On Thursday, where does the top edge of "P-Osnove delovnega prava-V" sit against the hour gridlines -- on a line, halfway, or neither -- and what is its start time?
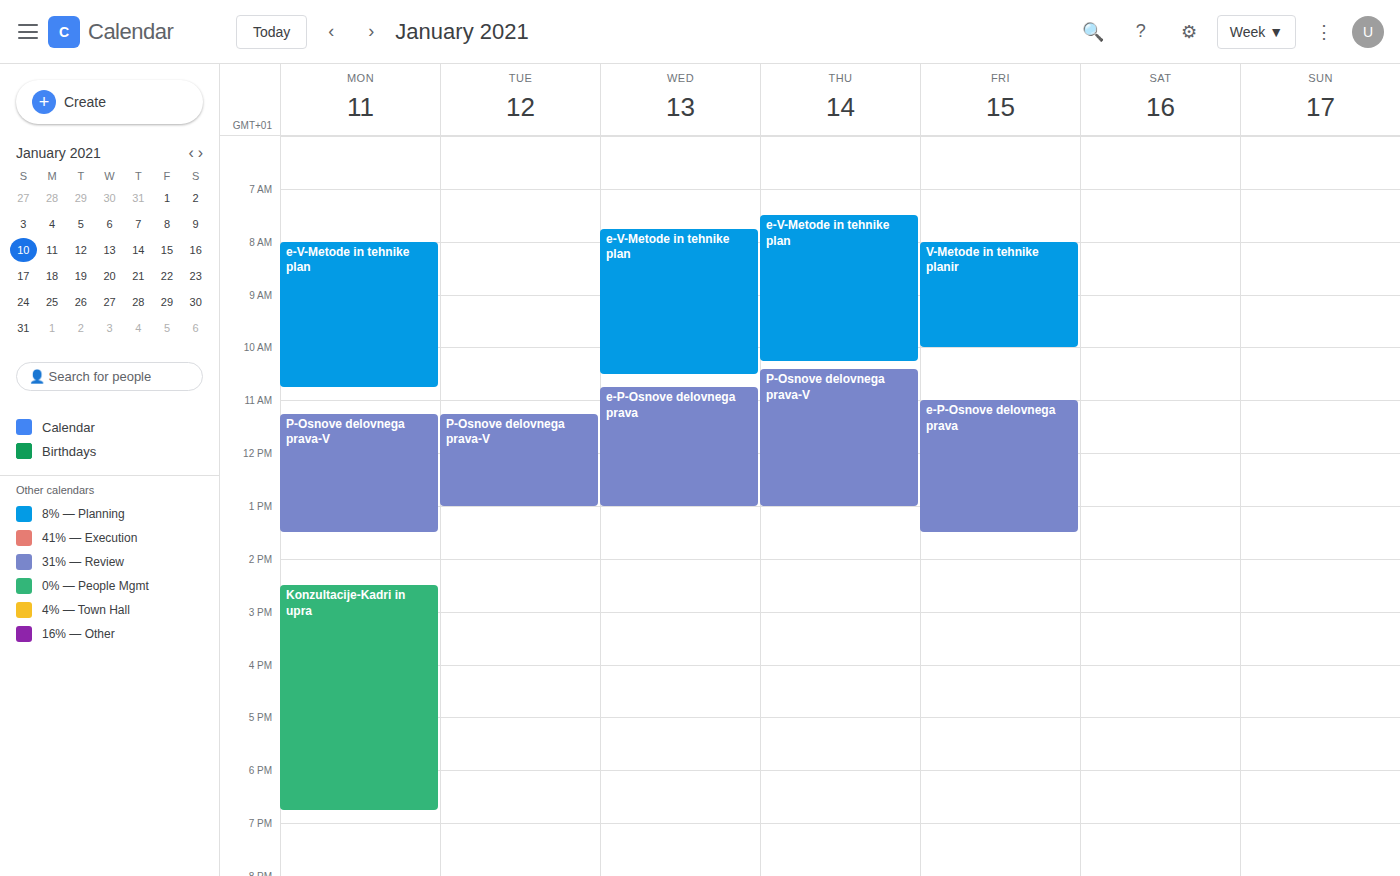
10:25 AM -- neither: 25 minutes below the 10 AM line and 35 minutes above the 11 AM line.